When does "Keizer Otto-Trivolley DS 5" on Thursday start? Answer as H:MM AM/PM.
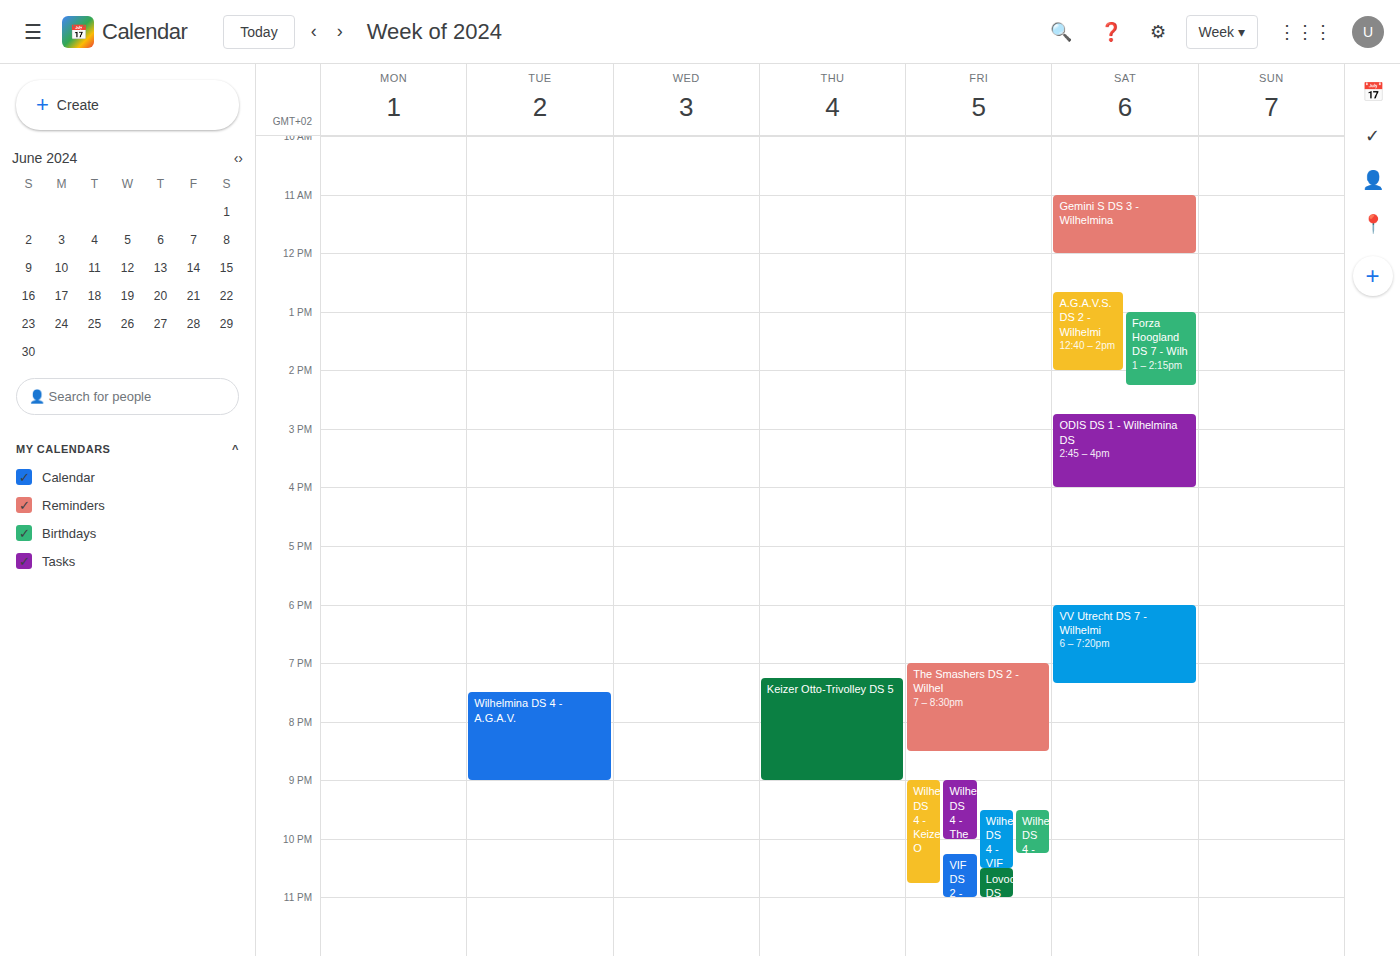
7:15 PM